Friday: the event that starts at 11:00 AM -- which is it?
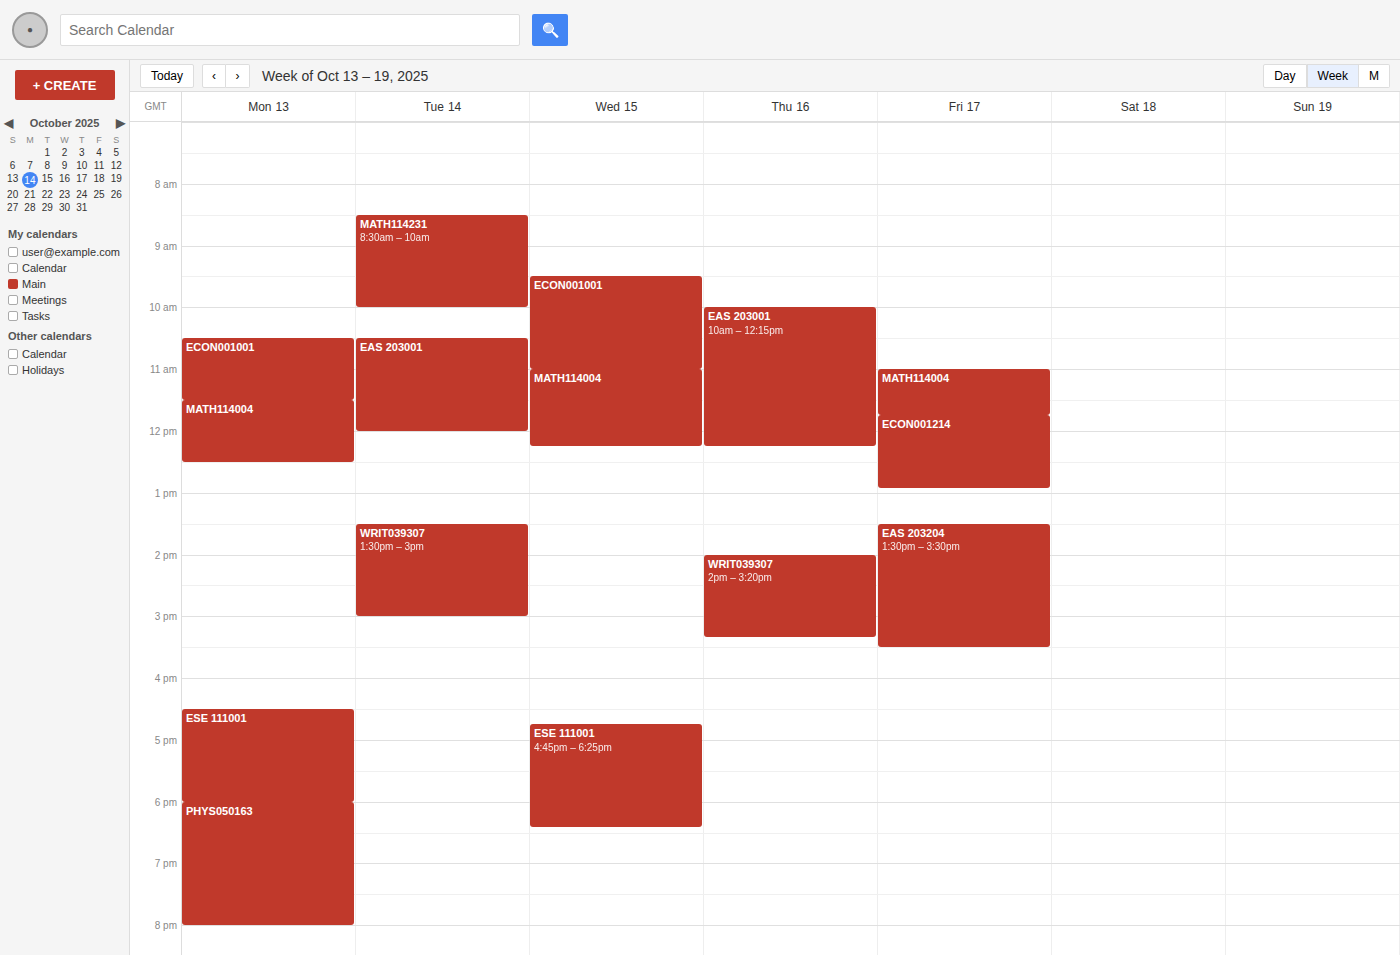
"MATH114004"